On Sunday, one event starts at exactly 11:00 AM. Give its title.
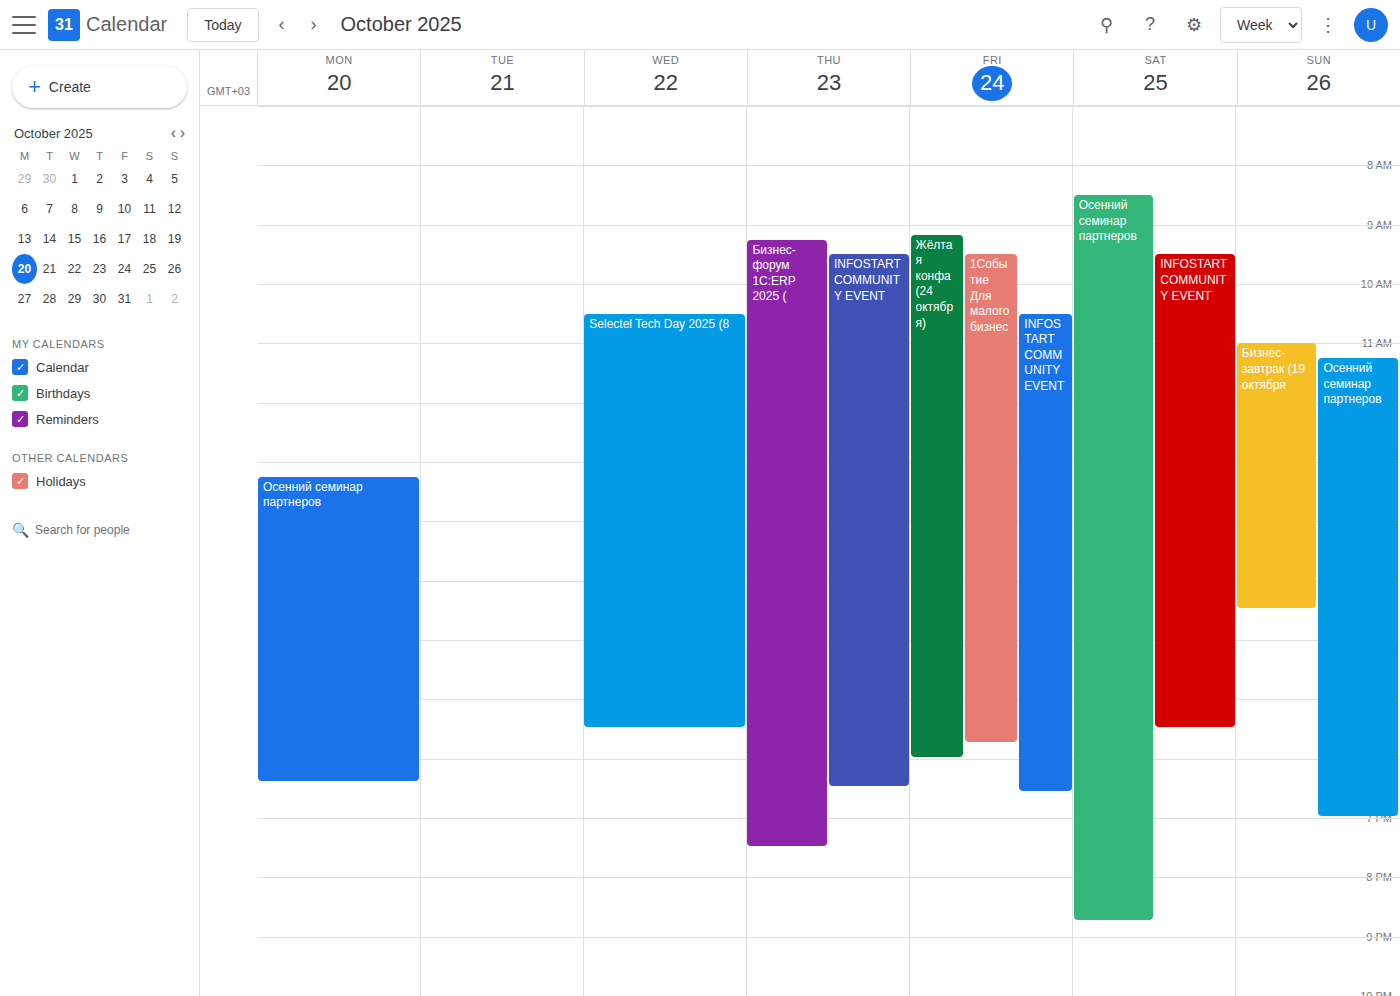
"Бизнес-завтрак (19 октября"